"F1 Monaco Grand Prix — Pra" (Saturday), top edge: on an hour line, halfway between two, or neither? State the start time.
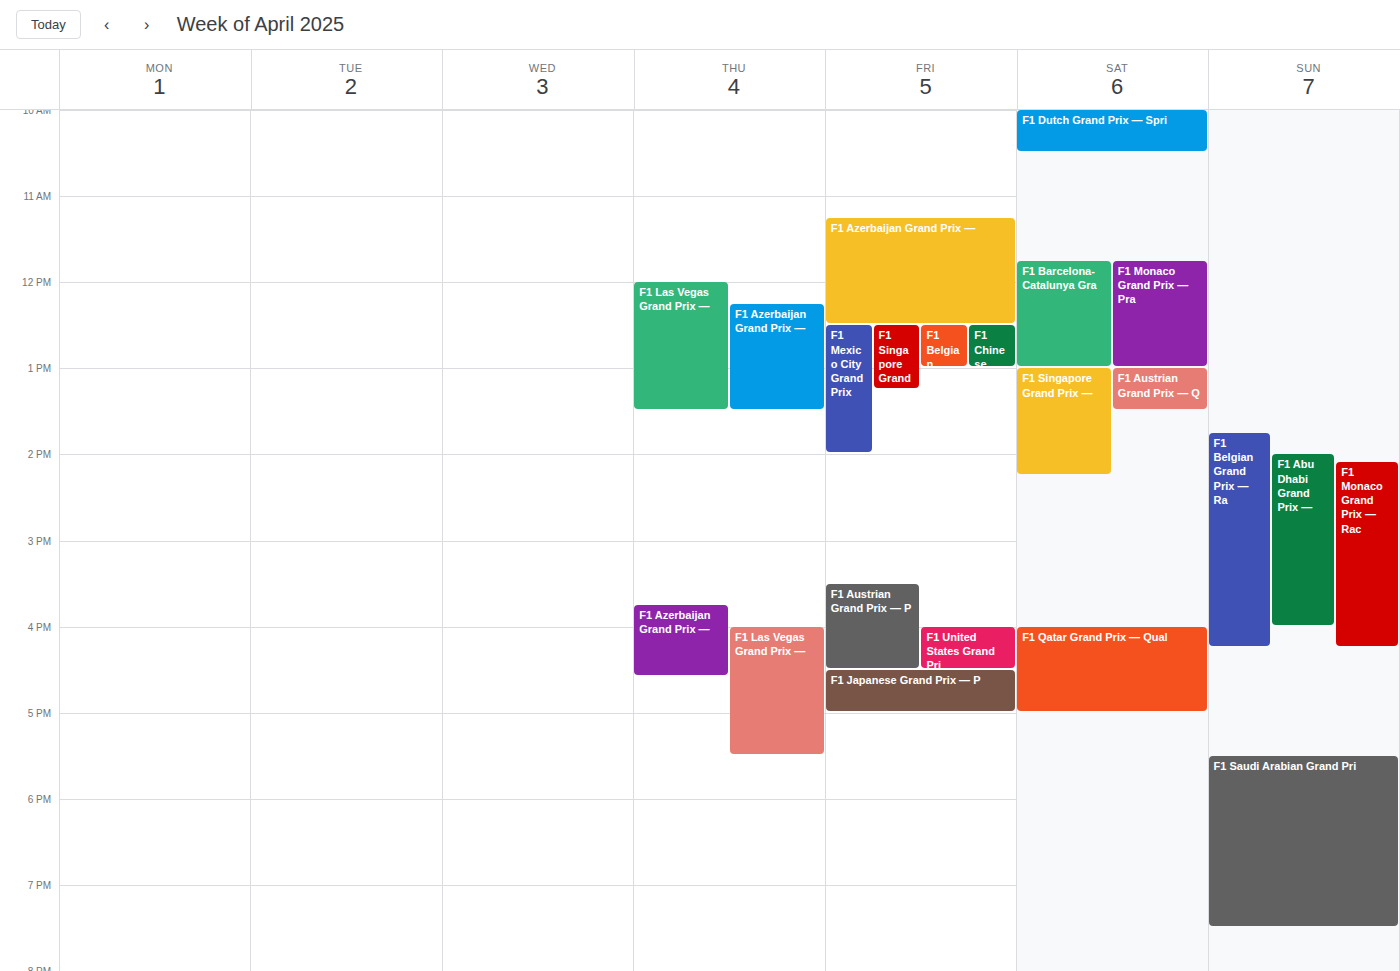
11:45 AM -- neither: three quarters of the way from the 11 AM line to the 12 PM line.